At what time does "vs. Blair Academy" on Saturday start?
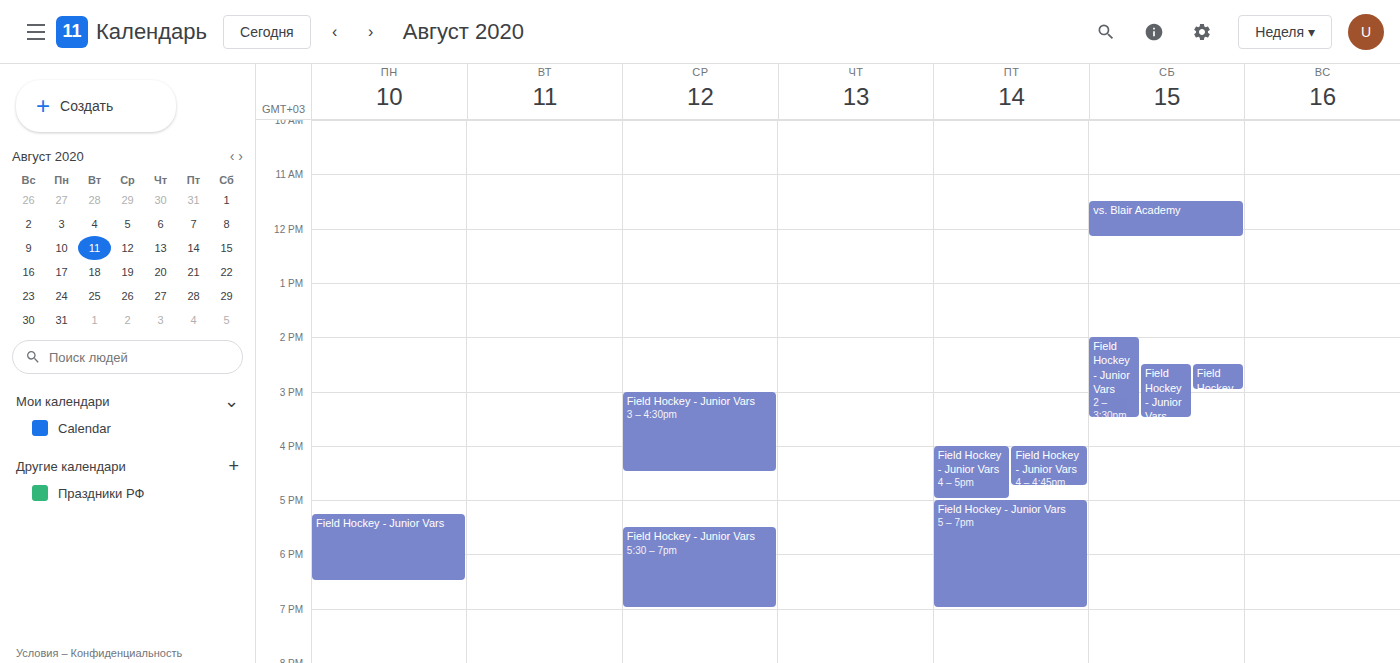
11:30 AM